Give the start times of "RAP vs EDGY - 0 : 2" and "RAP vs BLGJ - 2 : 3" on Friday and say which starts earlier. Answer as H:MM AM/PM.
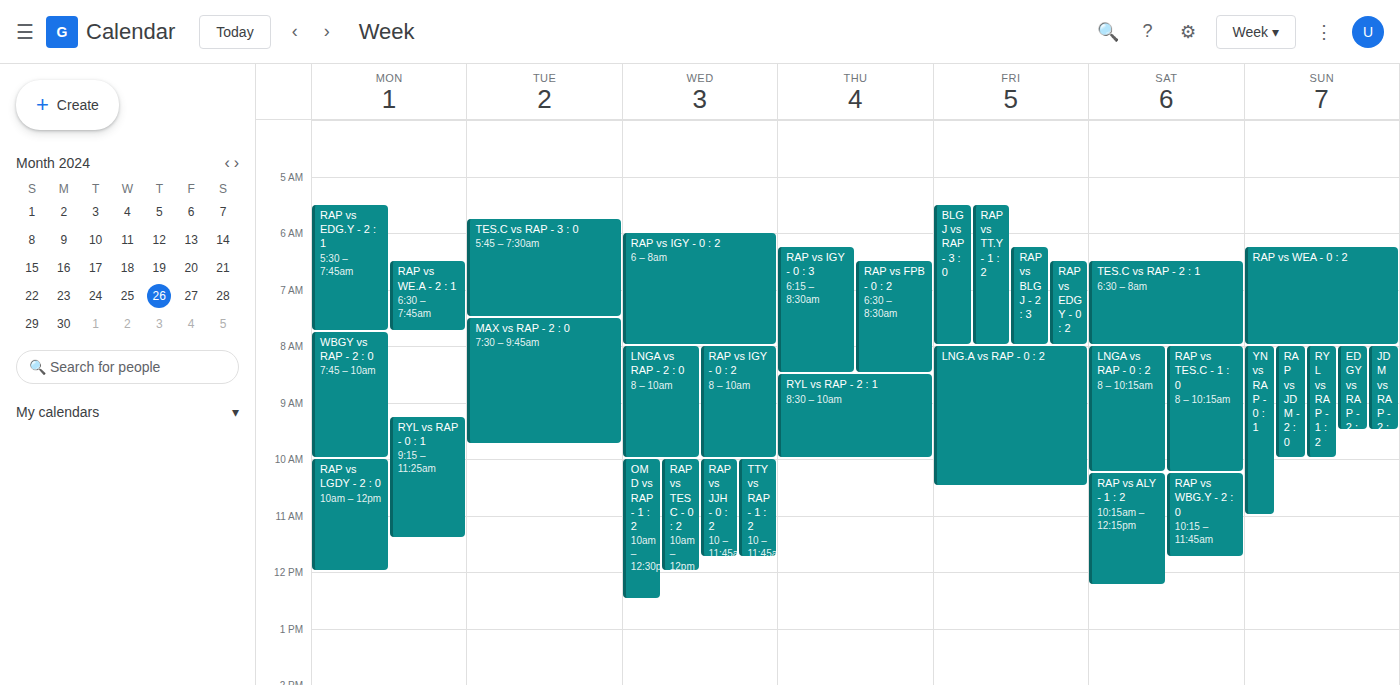
"RAP vs BLGJ - 2 : 3" 6:15 AM; "RAP vs EDGY - 0 : 2" 6:30 AM.